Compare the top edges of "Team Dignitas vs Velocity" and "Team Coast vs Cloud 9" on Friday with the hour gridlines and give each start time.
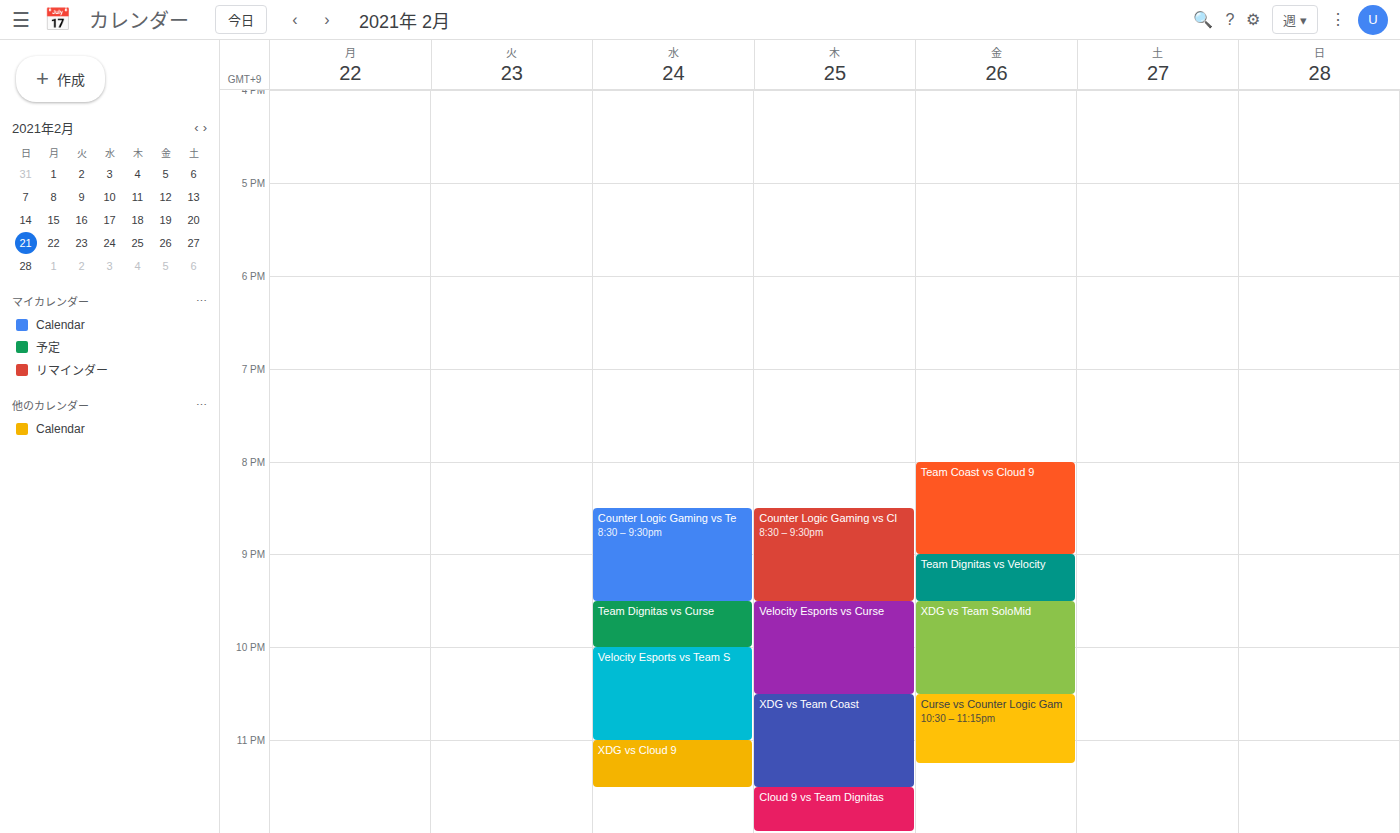
"Team Dignitas vs Velocity": 9:00 PM, exactly on the 9 PM line. "Team Coast vs Cloud 9": 8:00 PM, exactly on the 8 PM line.